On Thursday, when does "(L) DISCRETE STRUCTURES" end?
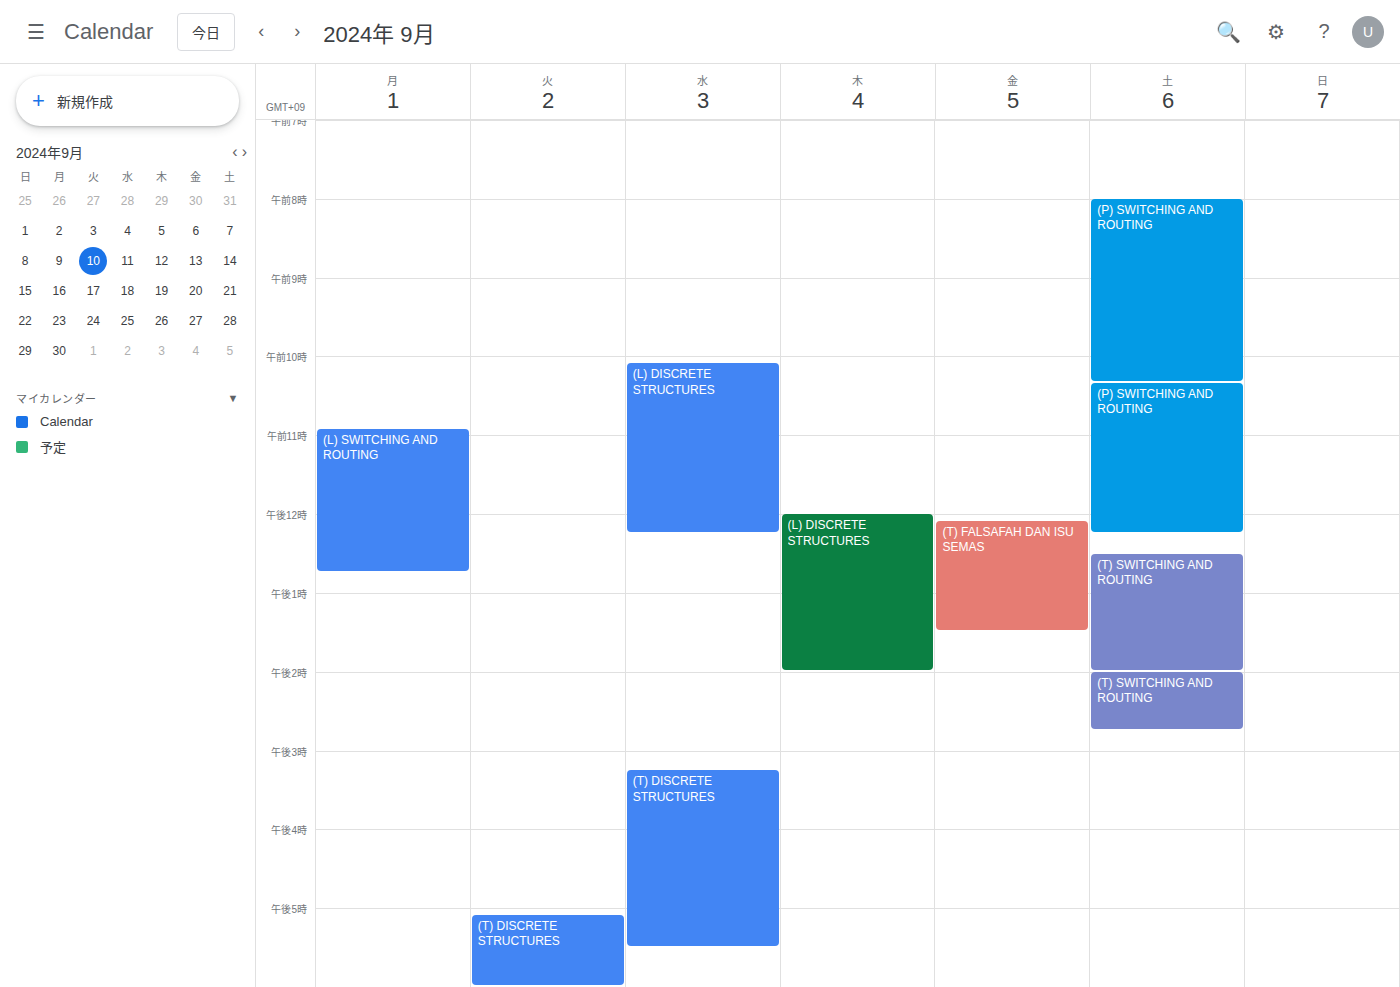
14:00